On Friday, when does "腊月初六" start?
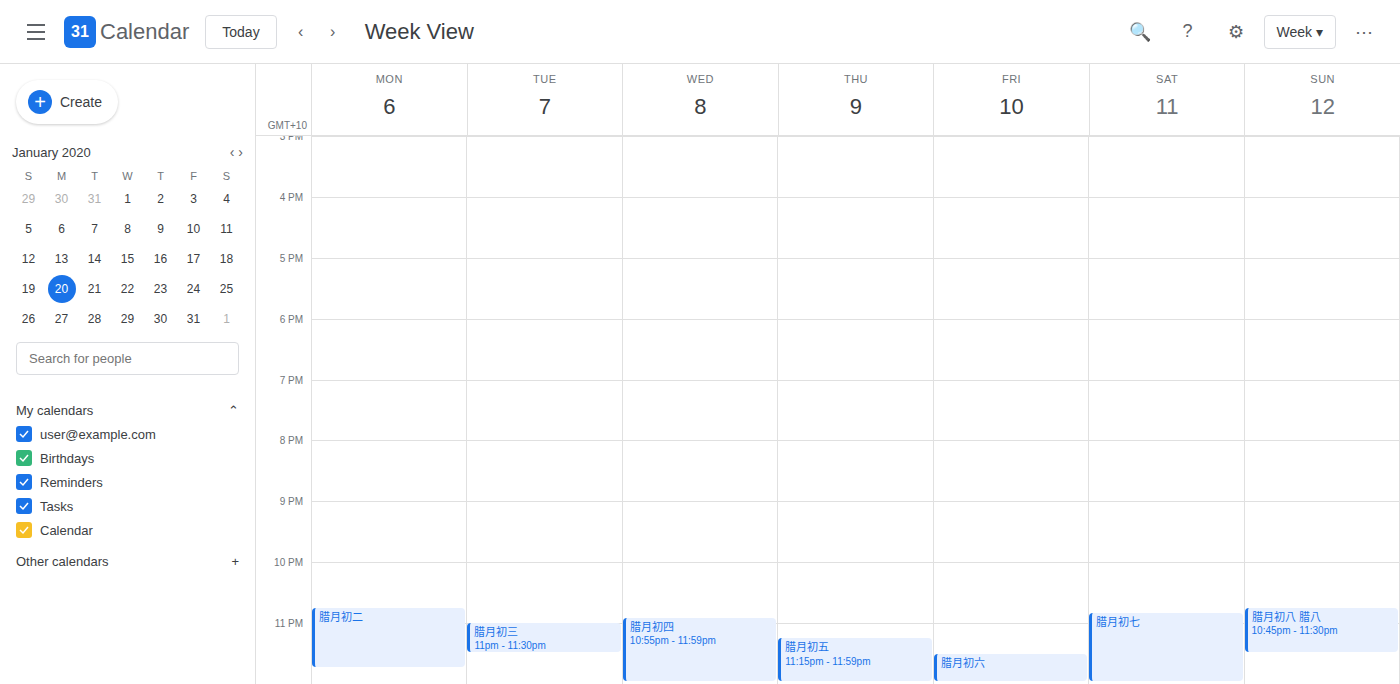
11:30 PM